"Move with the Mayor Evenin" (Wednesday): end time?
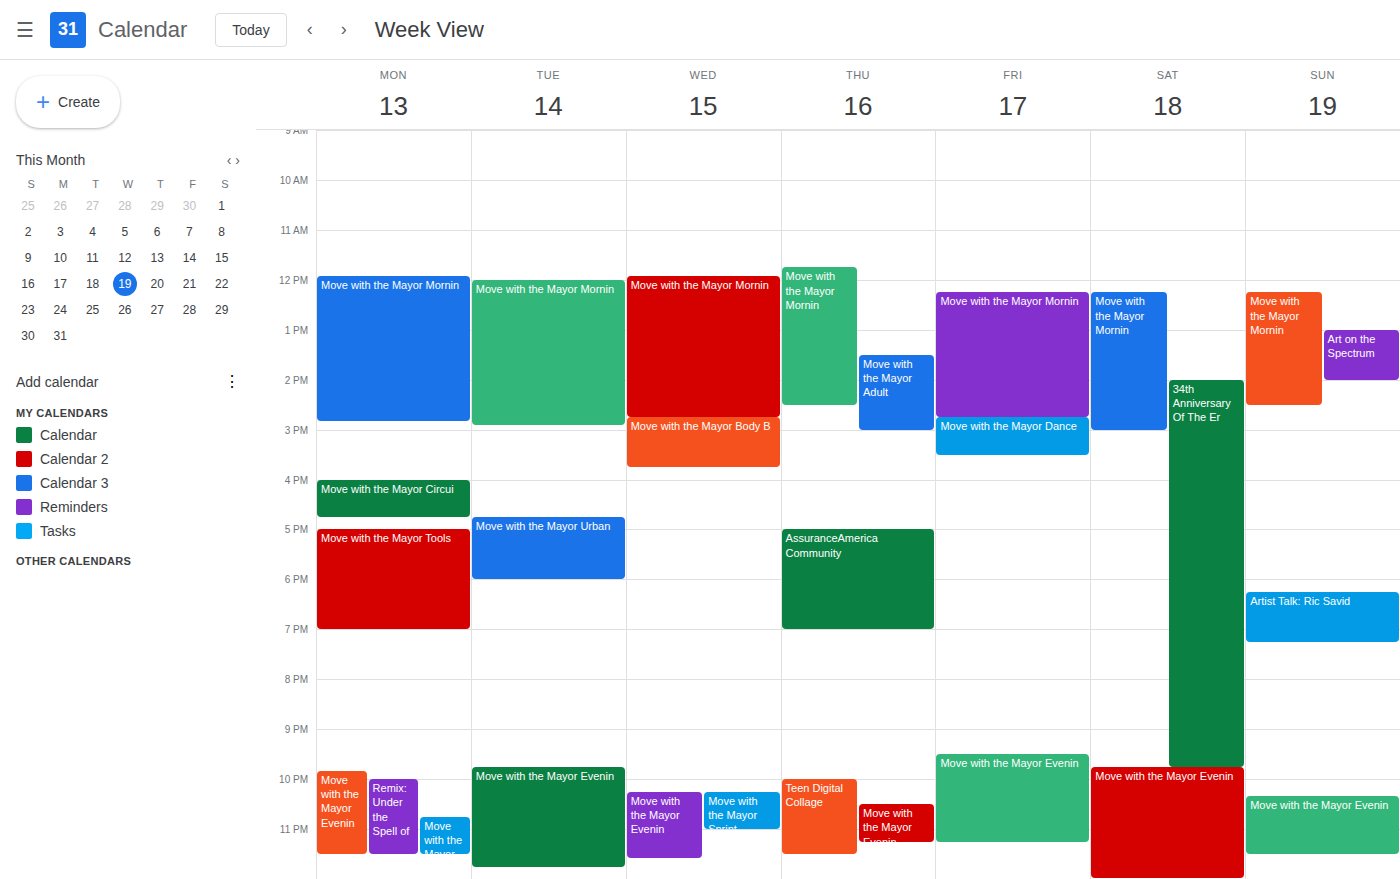
11:35 PM